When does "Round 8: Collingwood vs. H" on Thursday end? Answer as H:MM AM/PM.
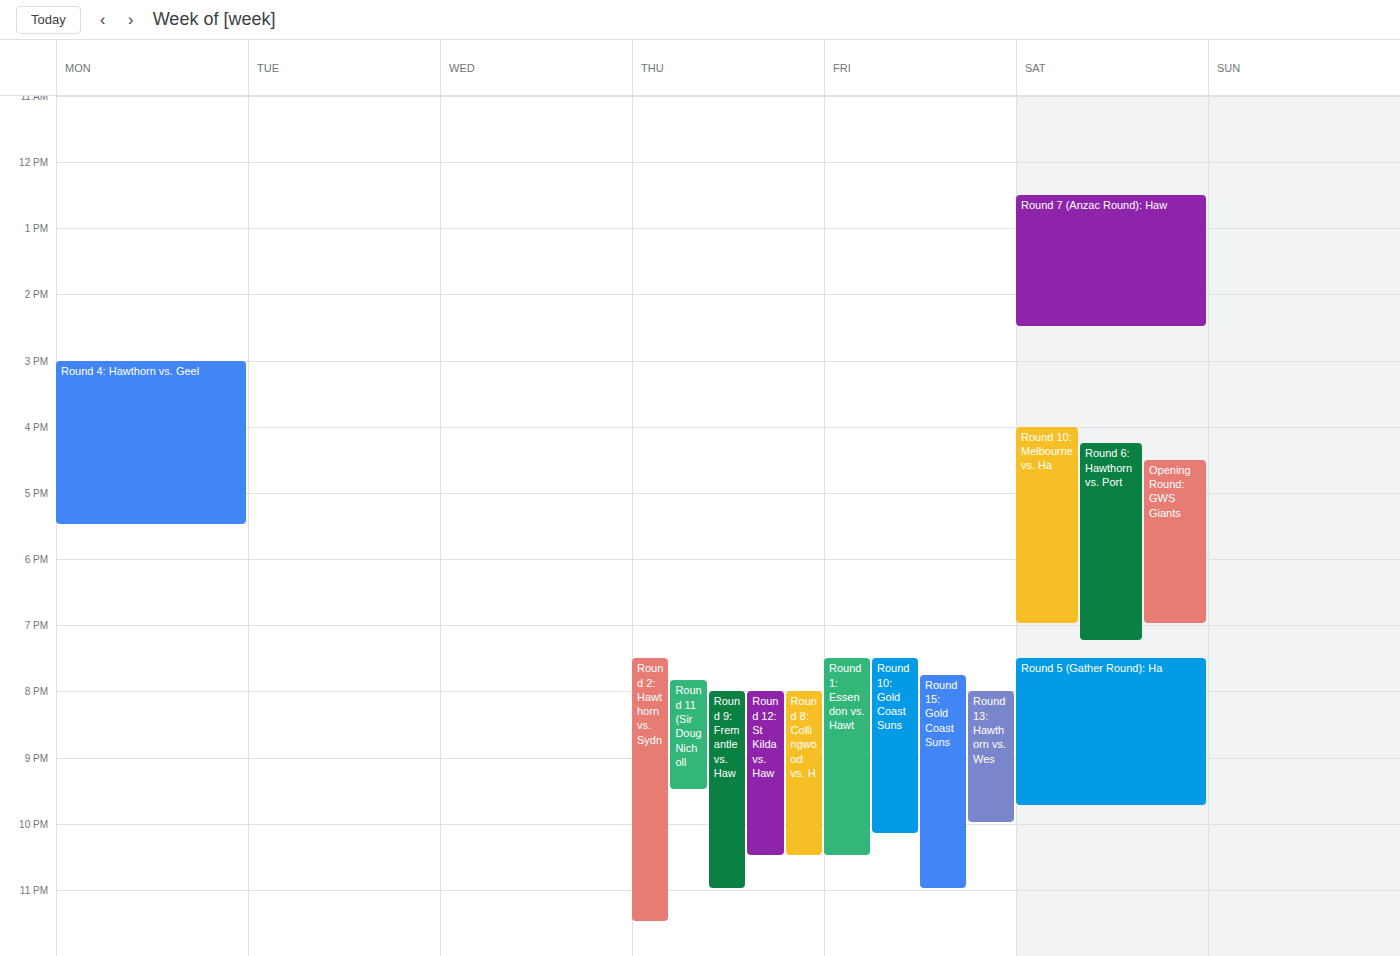
10:30 PM